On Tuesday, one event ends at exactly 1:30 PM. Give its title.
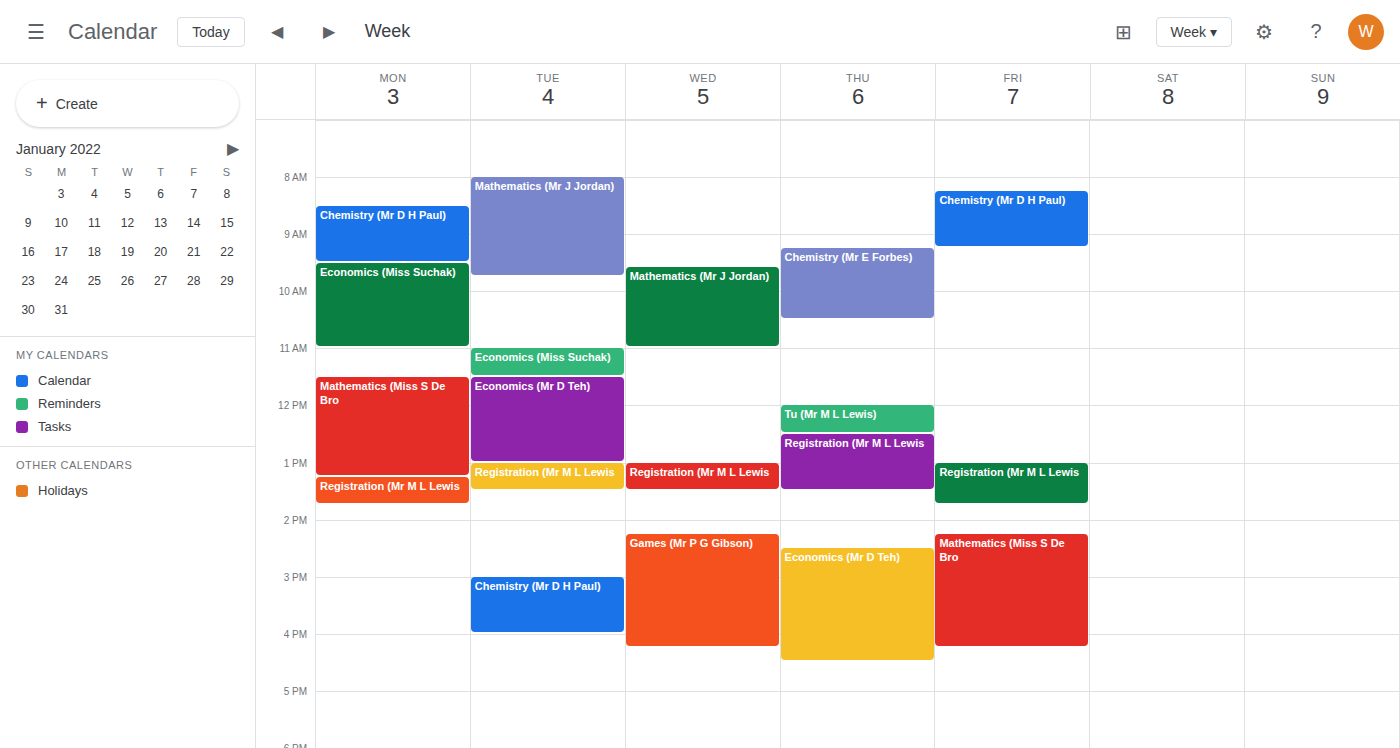
"Registration (Mr M L Lewis"